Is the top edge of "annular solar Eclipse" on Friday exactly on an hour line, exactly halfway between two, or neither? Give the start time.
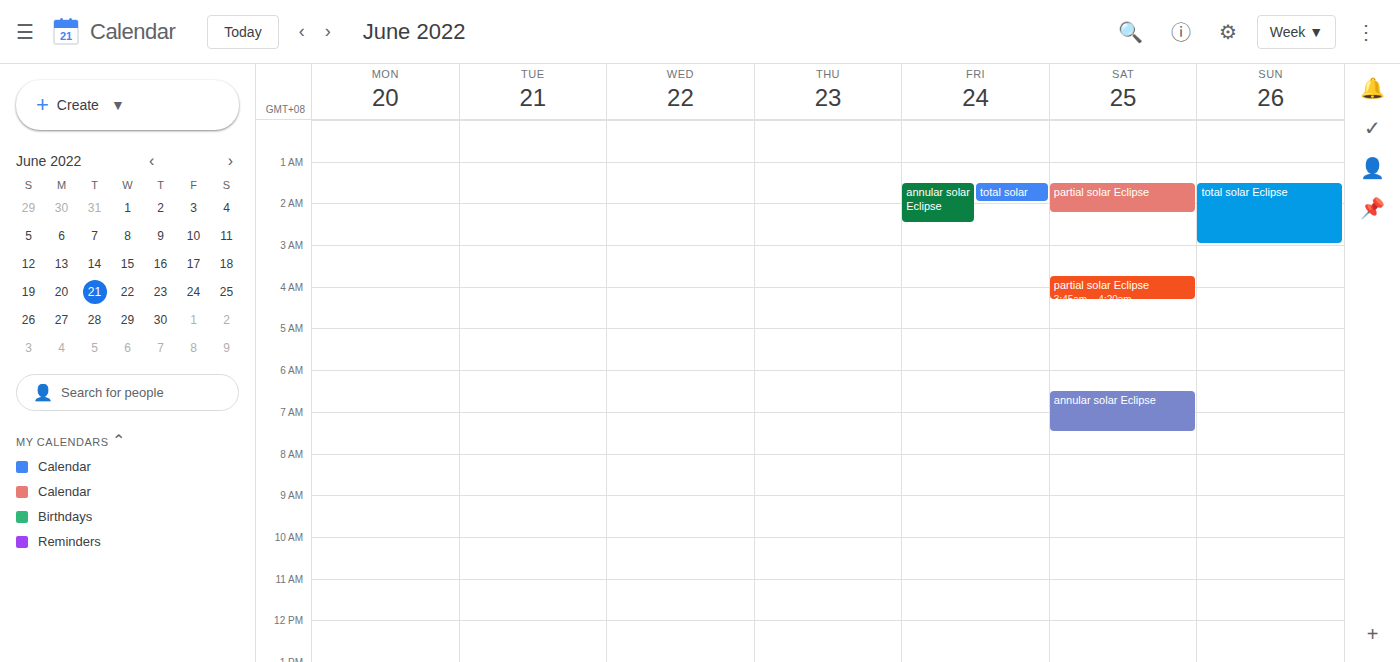
1:30 AM -- halfway between the 1 AM and 2 AM lines.